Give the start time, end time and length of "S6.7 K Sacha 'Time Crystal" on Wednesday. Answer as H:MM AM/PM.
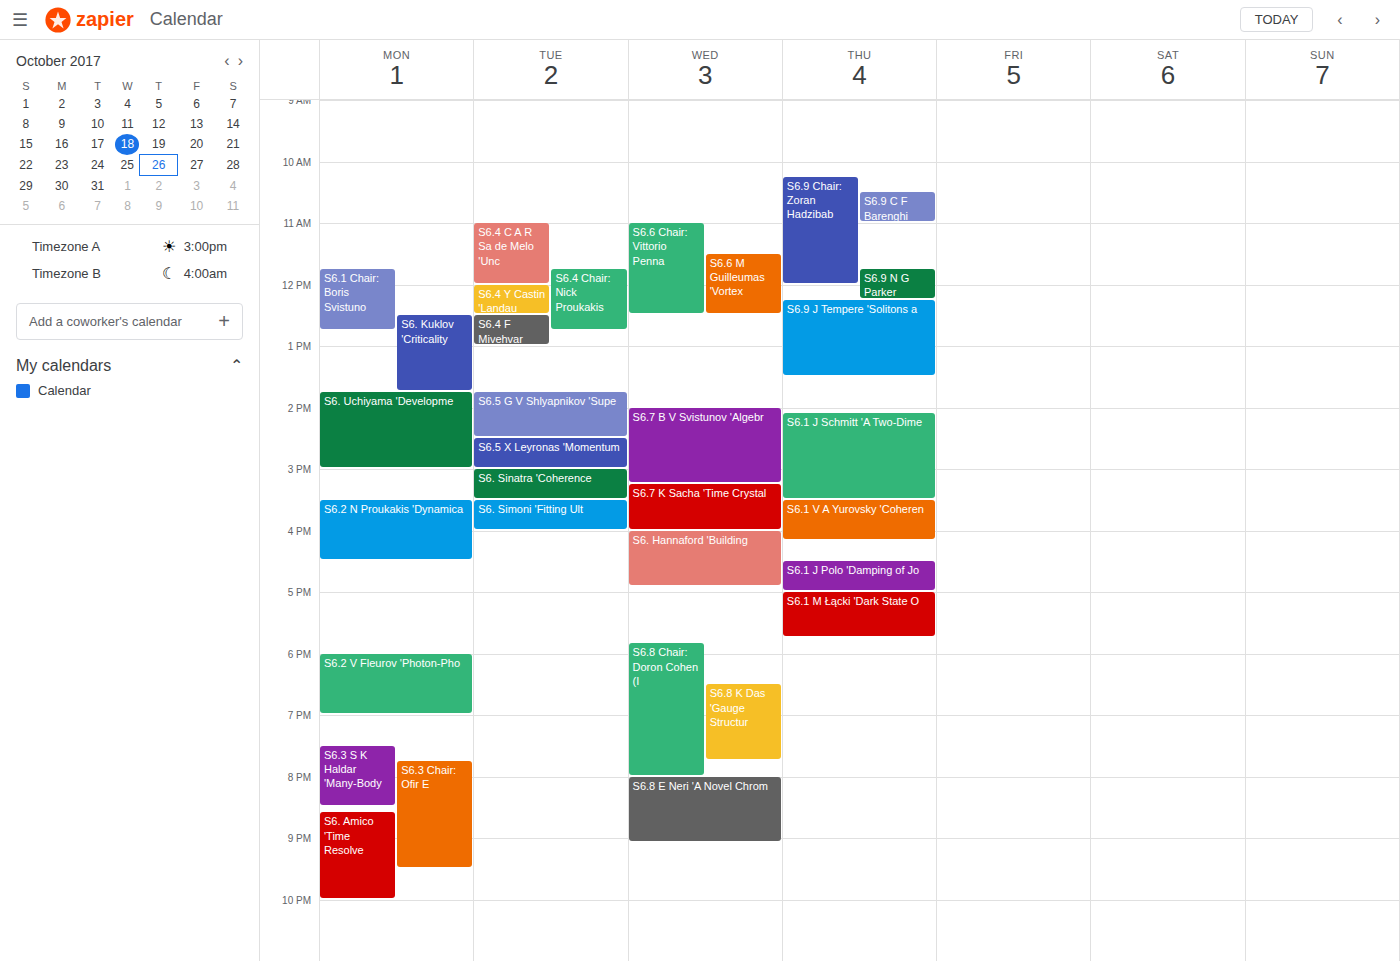
3:15 PM to 4:00 PM, 45 minutes